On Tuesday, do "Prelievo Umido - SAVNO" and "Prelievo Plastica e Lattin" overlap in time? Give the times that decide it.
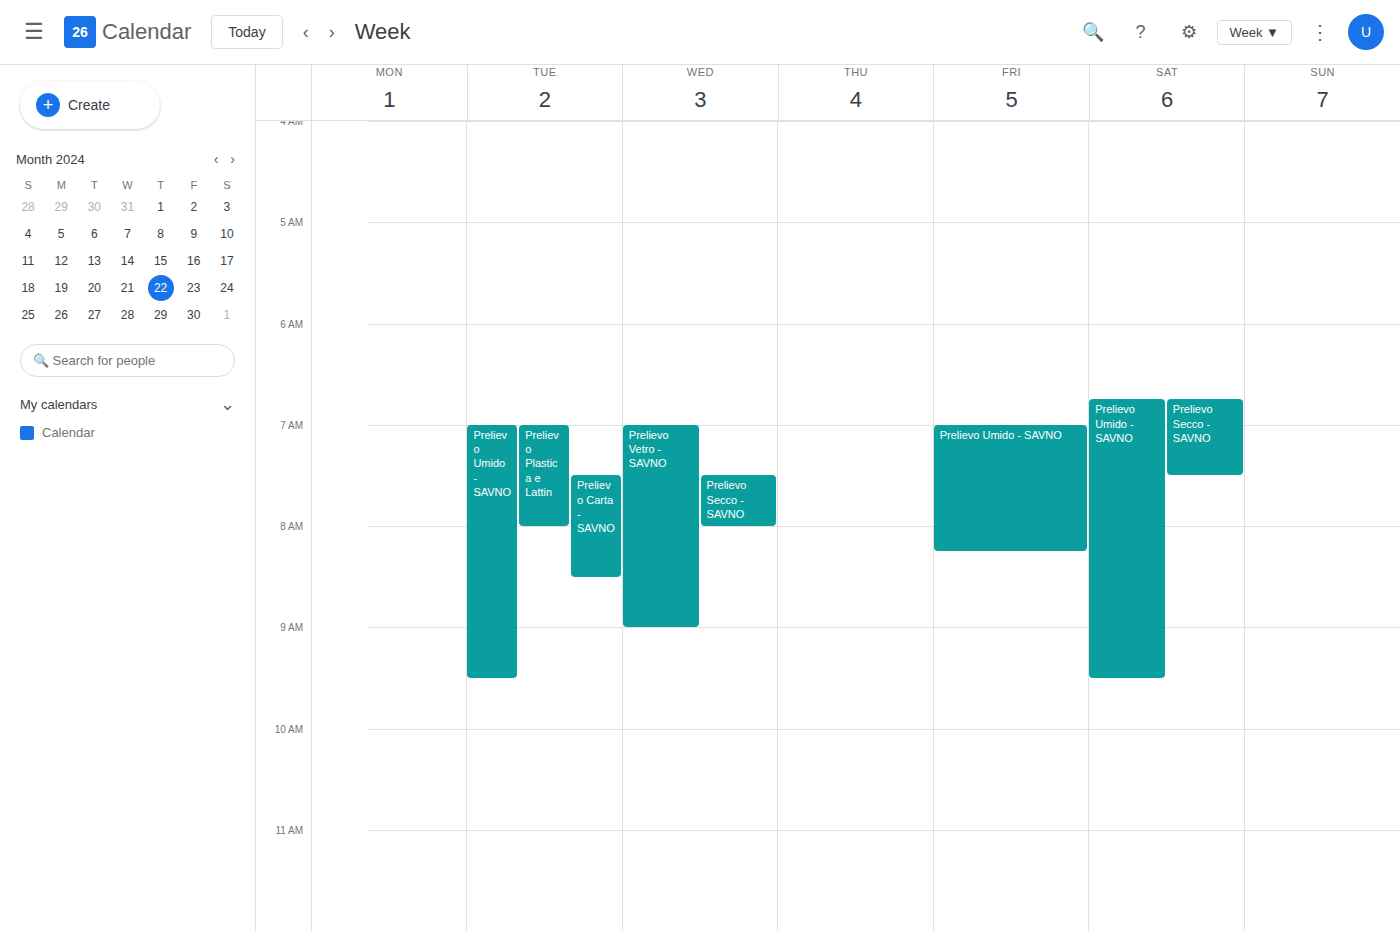
"Prelievo Plastica e Lattin" runs 07:00 to 08:00, inside "Prelievo Umido - SAVNO" -- they overlap.